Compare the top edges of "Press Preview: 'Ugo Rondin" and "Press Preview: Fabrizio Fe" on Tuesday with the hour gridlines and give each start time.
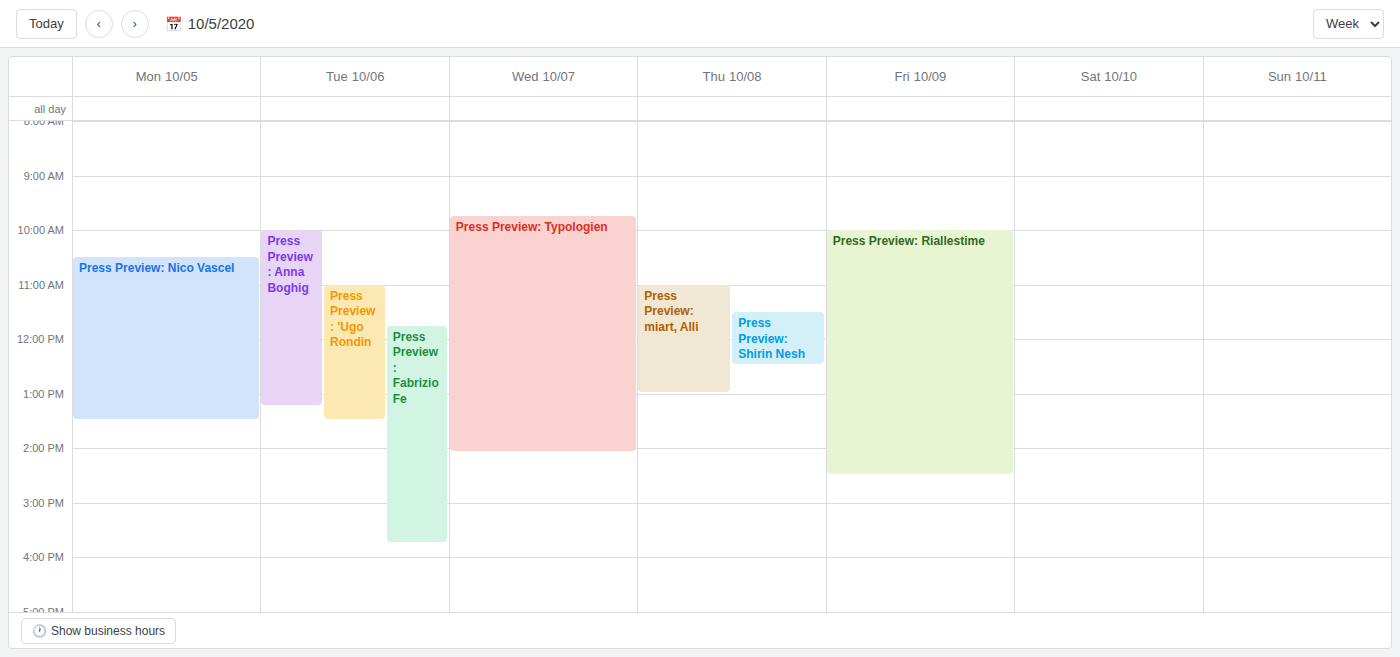
"Press Preview: 'Ugo Rondin": 11:00 AM, exactly on the 11 AM line. "Press Preview: Fabrizio Fe": 11:45 AM, neither: three quarters of the way from the 11 AM line to the 12 PM line.